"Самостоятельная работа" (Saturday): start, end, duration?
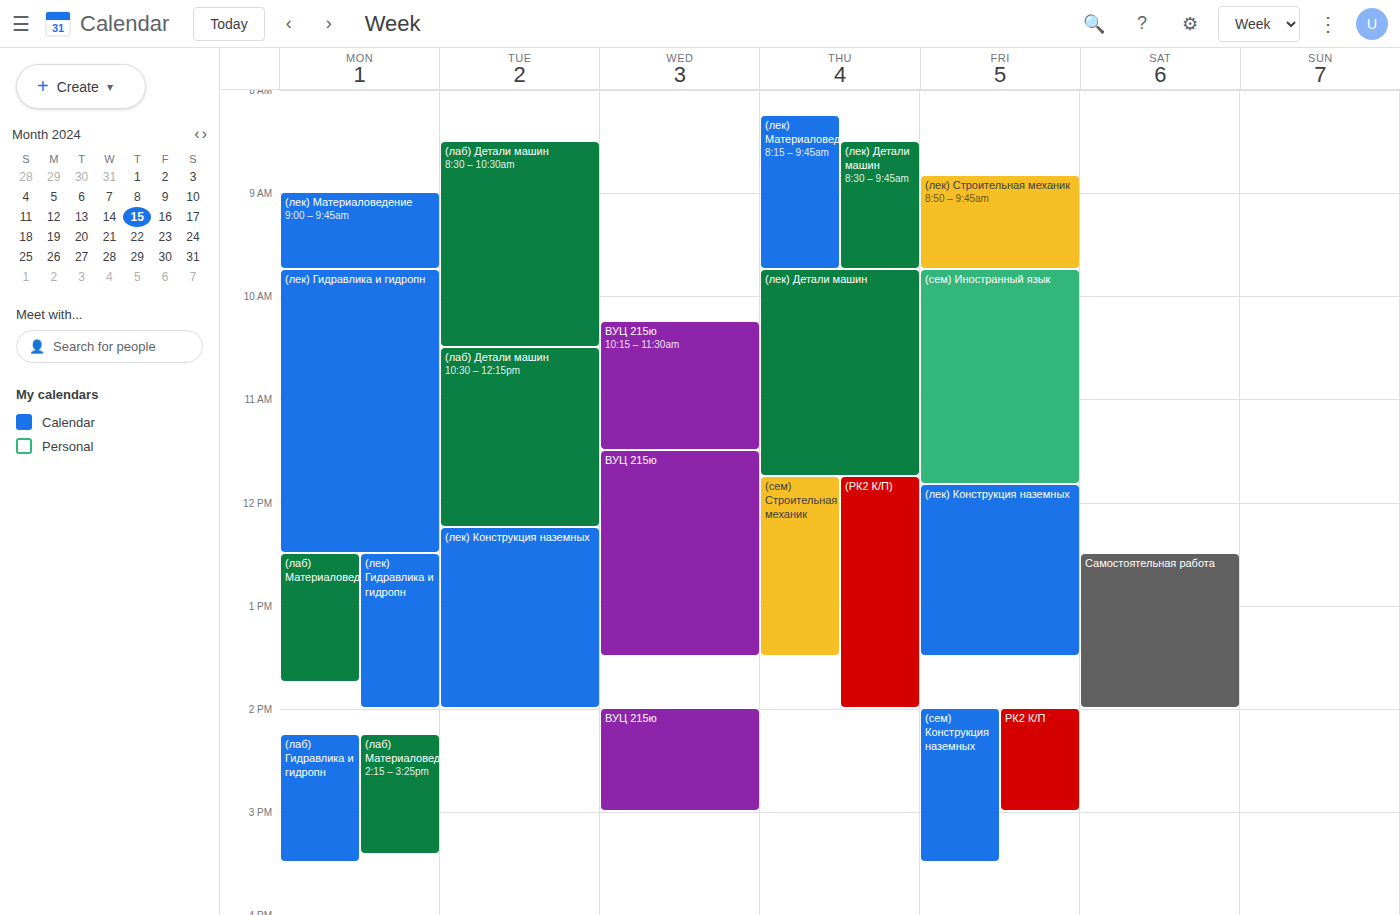
12:30 PM to 2:00 PM, 1 hour 30 minutes